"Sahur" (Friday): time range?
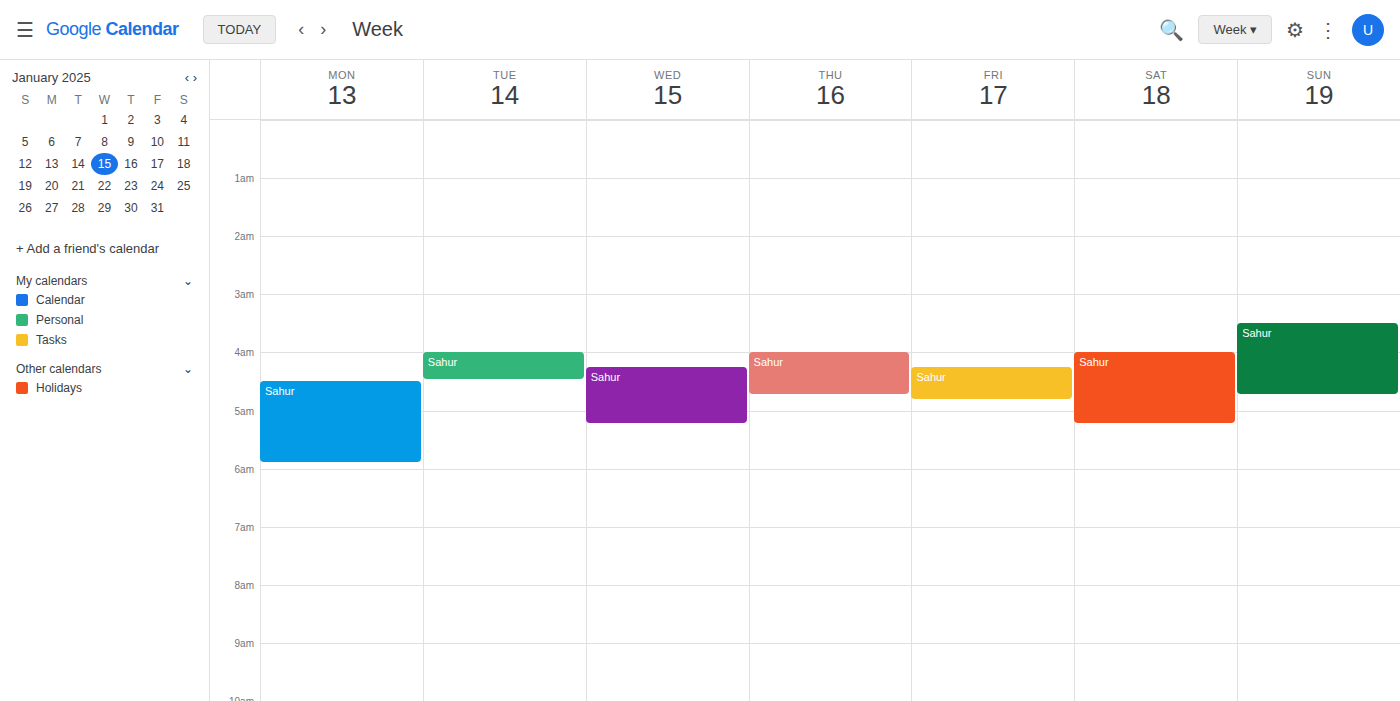
4:15 AM to 4:50 AM